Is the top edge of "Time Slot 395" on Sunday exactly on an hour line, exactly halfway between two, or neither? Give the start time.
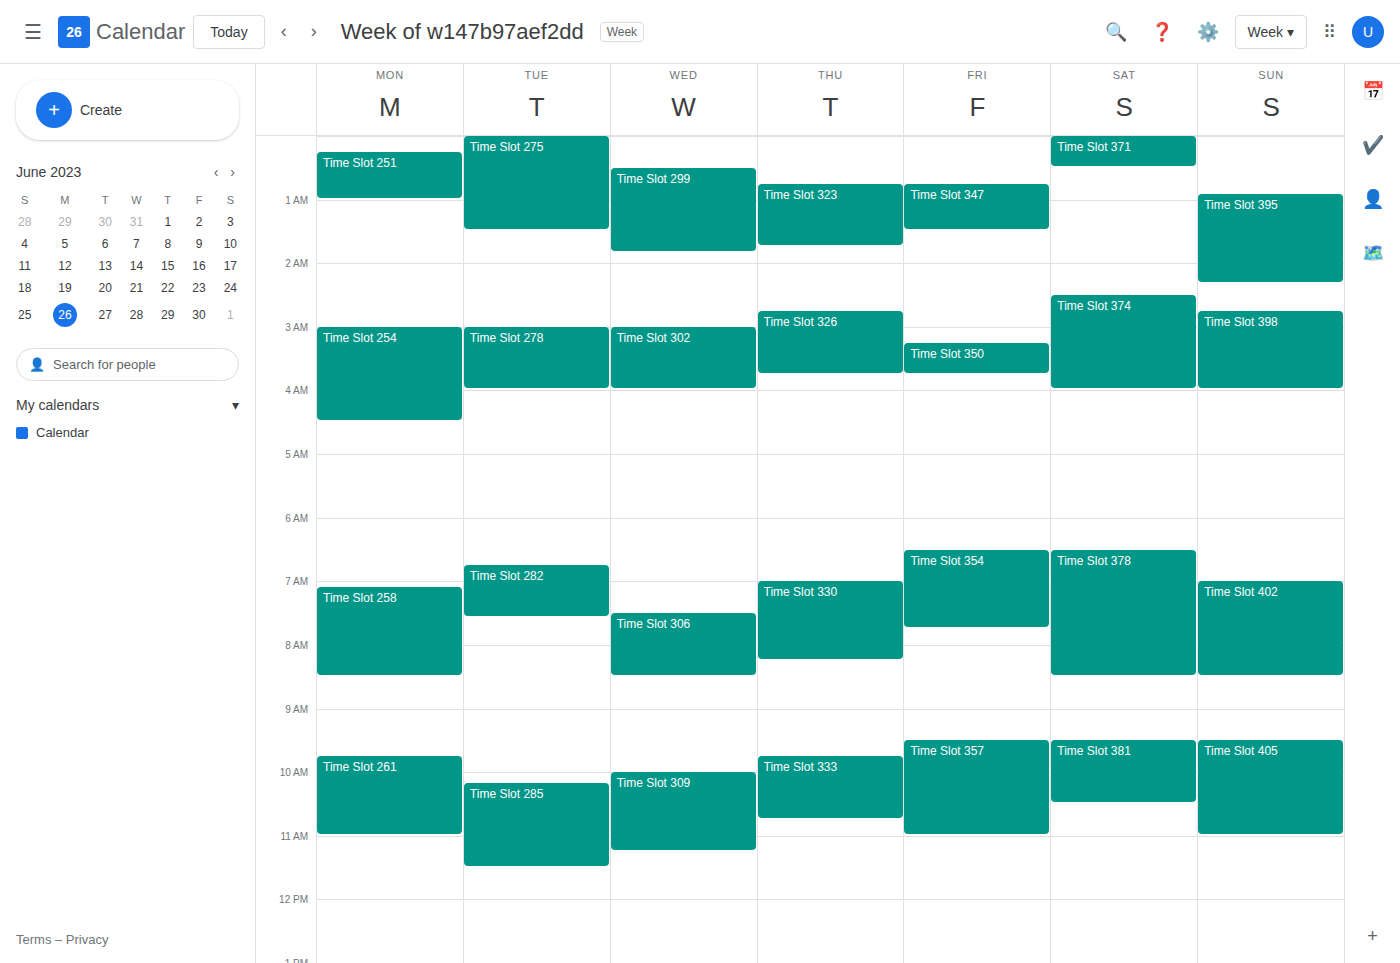
12:55 AM -- neither: 55 minutes below the 12 AM line and 5 minutes above the 1 AM line.